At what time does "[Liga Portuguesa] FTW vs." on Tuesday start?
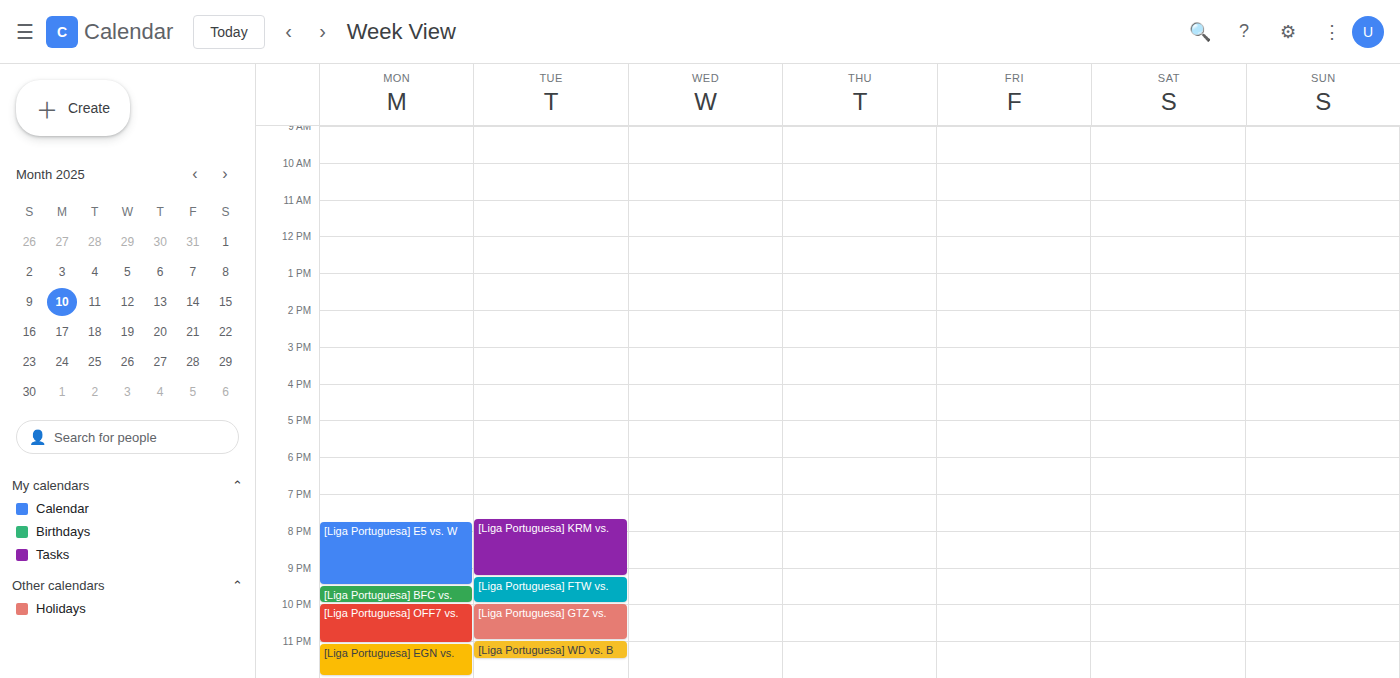
9:15 PM